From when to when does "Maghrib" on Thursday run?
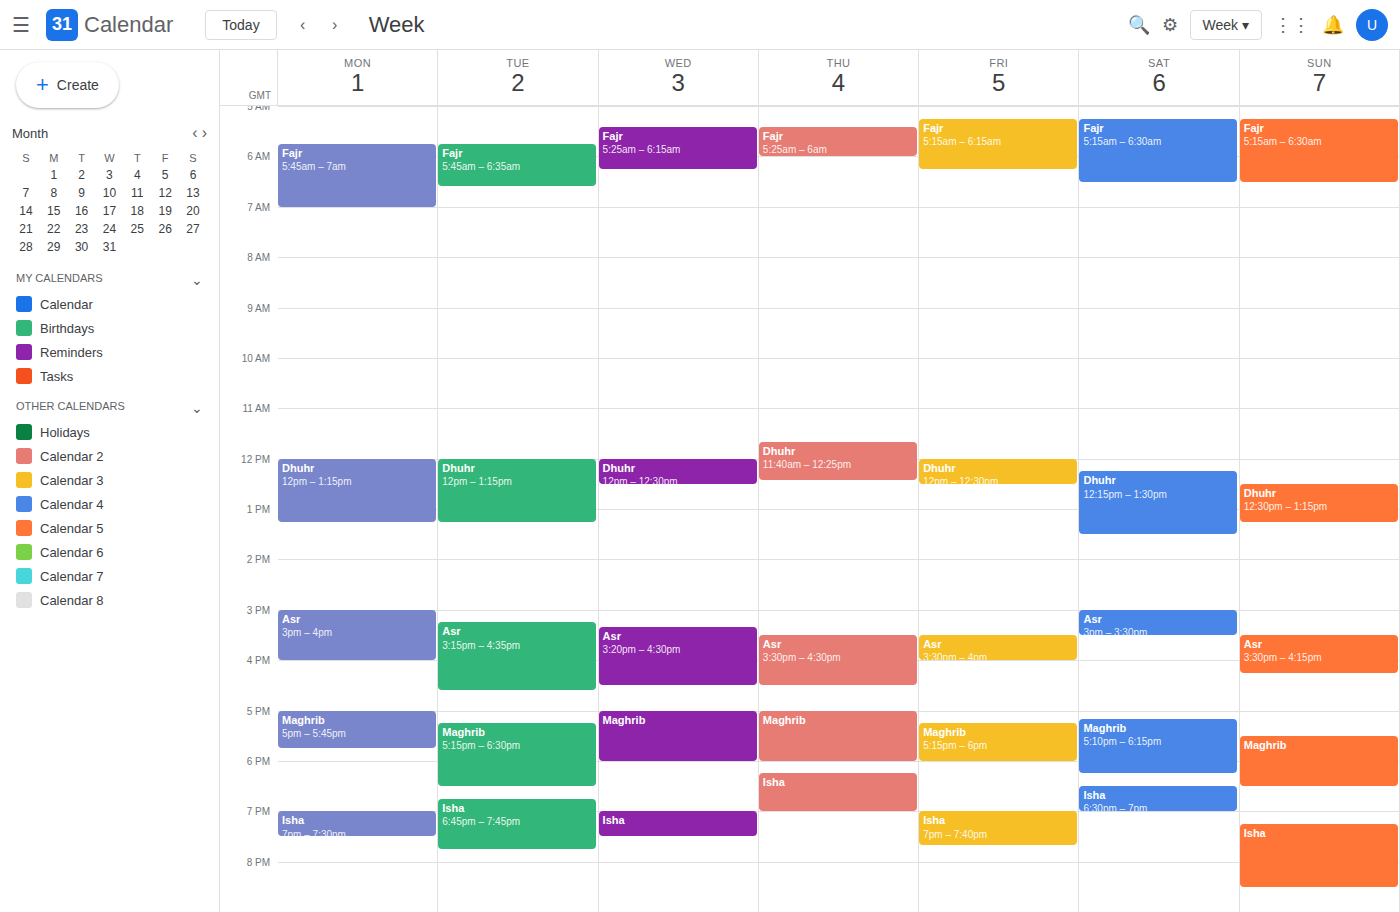
5:00 PM to 6:00 PM